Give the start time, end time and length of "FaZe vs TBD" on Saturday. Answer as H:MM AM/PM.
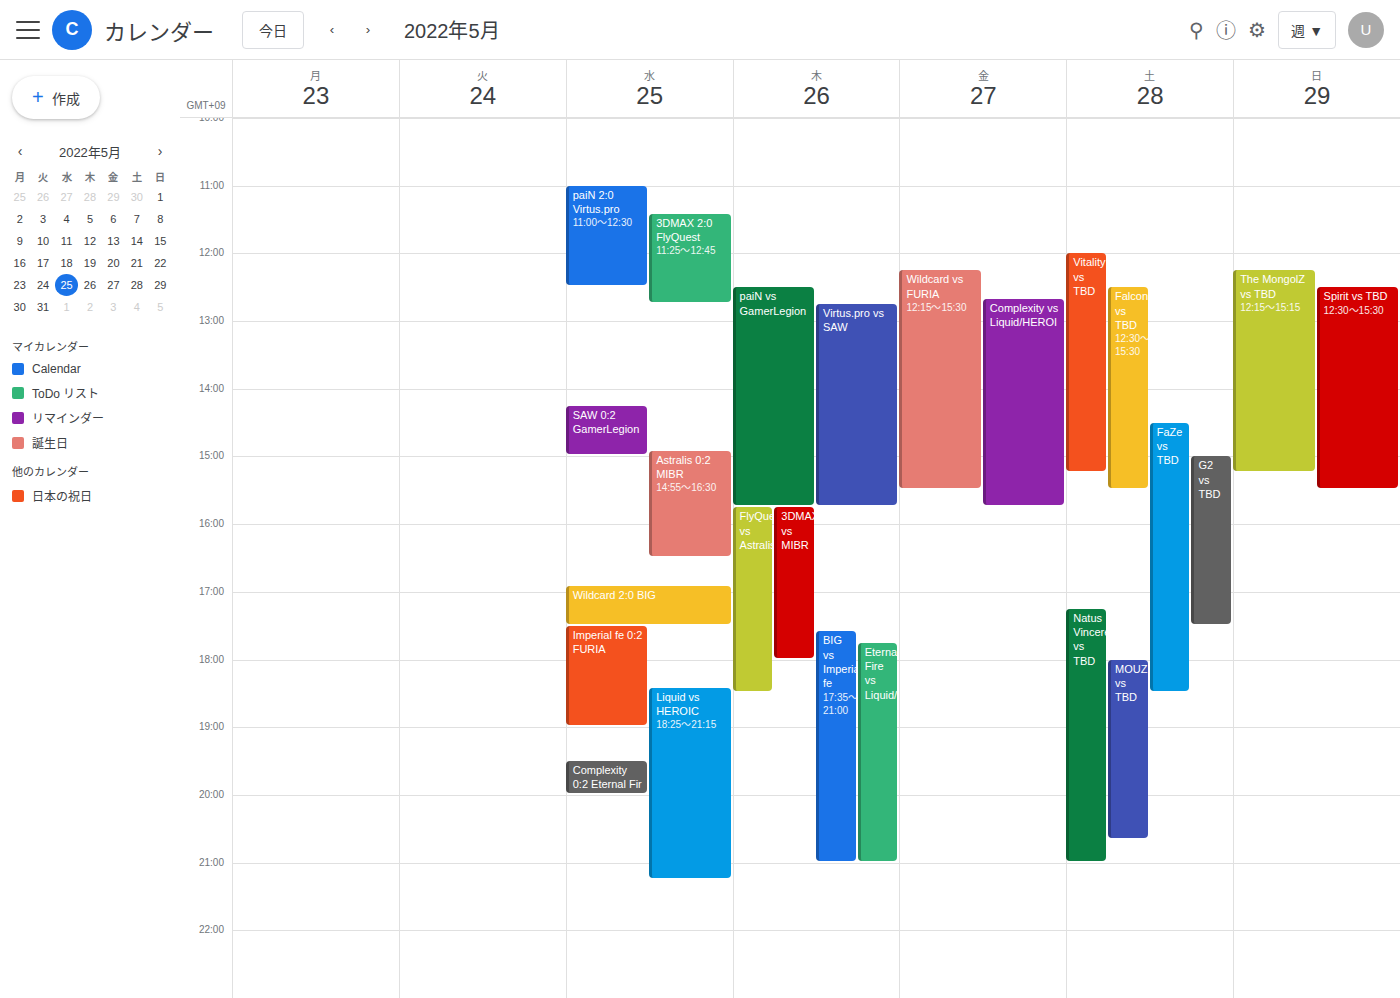
2:30 PM to 6:30 PM, 4 hours